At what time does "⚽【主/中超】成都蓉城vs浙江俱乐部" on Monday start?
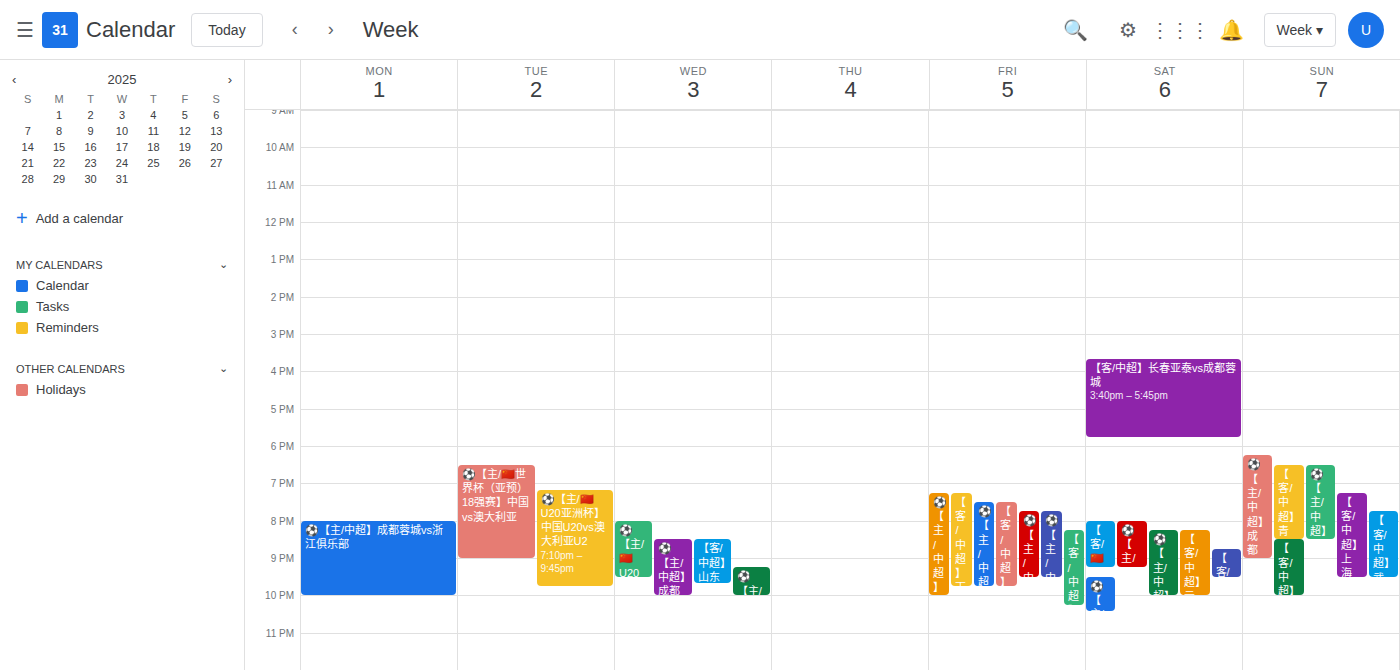
8:00 PM